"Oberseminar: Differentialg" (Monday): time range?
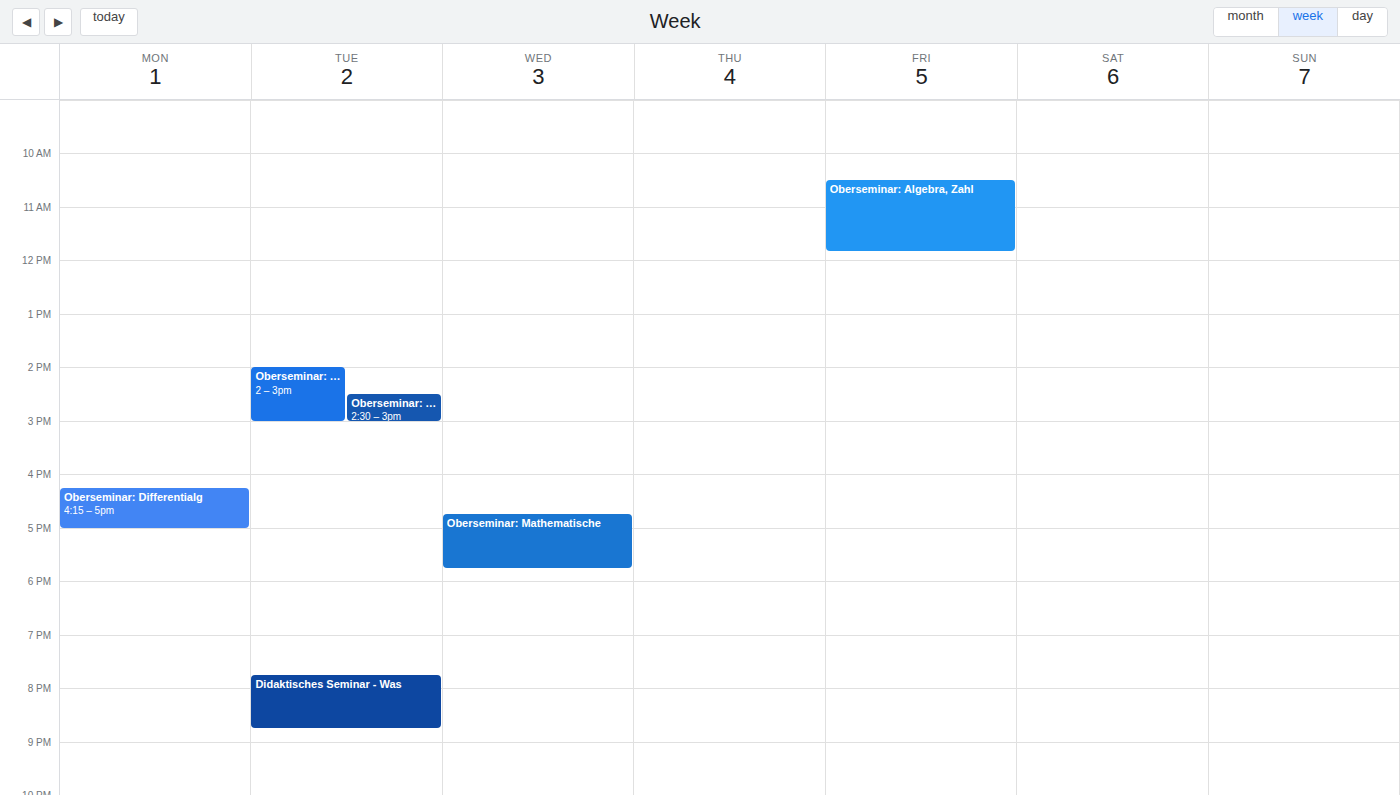
16:15 to 17:00